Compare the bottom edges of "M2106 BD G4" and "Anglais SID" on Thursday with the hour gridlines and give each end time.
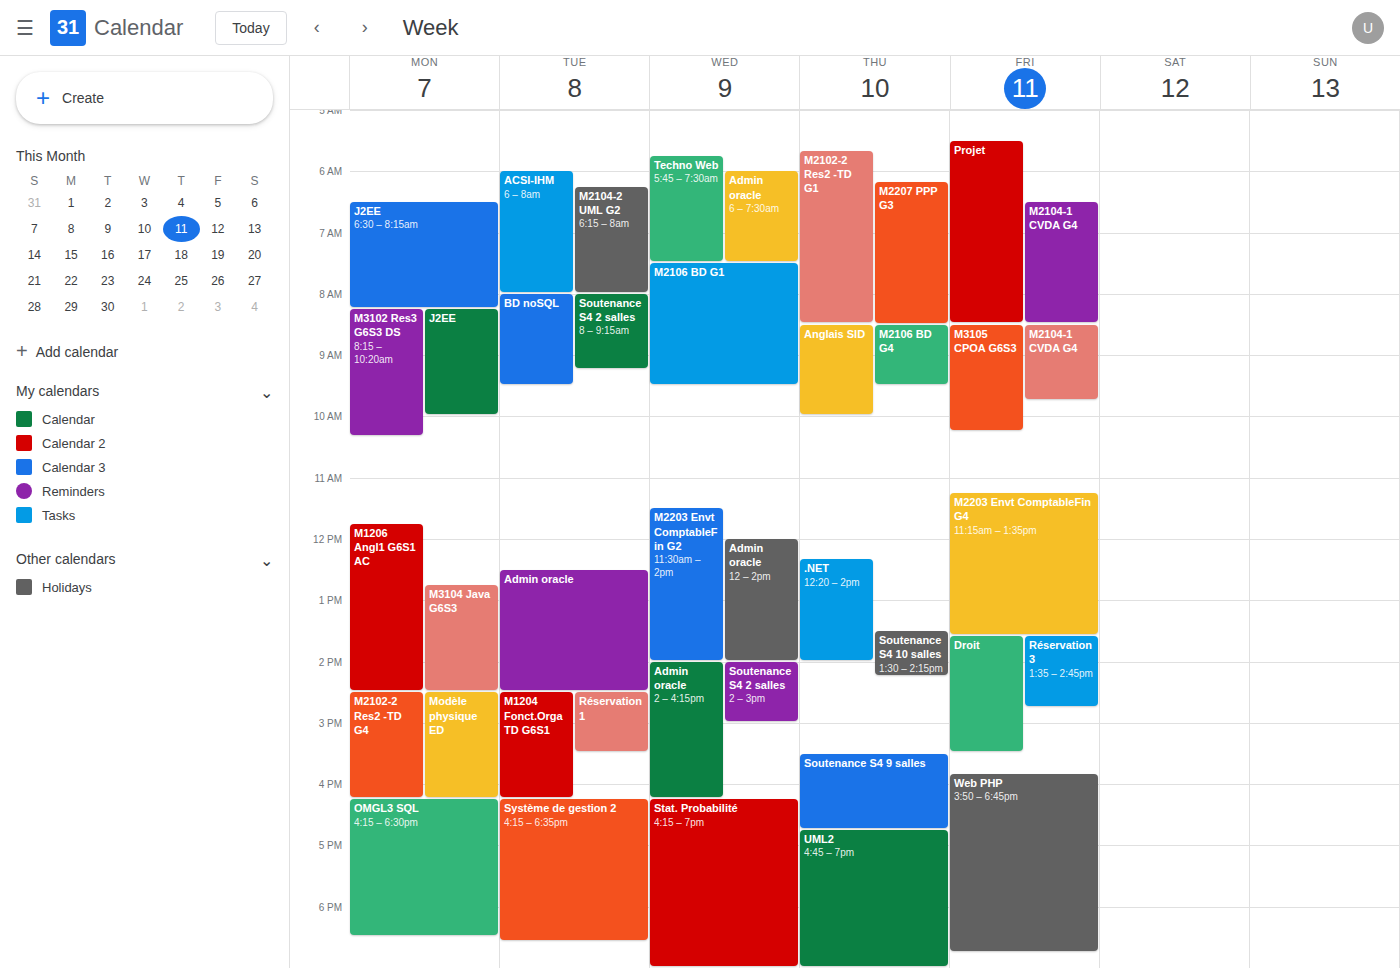
"M2106 BD G4": 9:30 AM, halfway between the 9 AM and 10 AM lines. "Anglais SID": 10:00 AM, exactly on the 10 AM line.